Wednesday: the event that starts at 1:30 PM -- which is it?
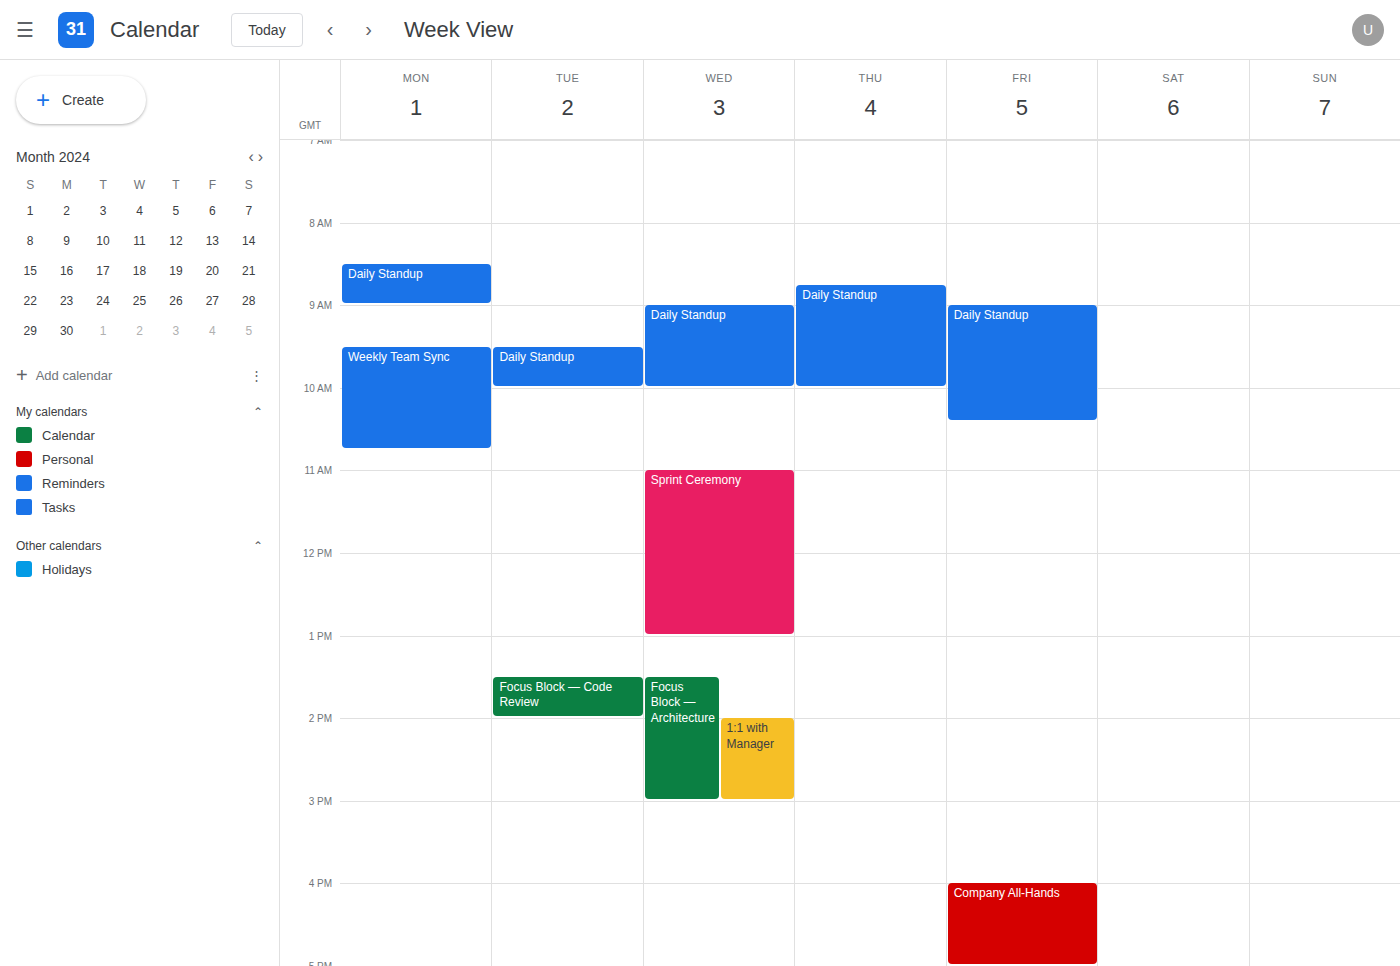
"Focus Block — Architecture"